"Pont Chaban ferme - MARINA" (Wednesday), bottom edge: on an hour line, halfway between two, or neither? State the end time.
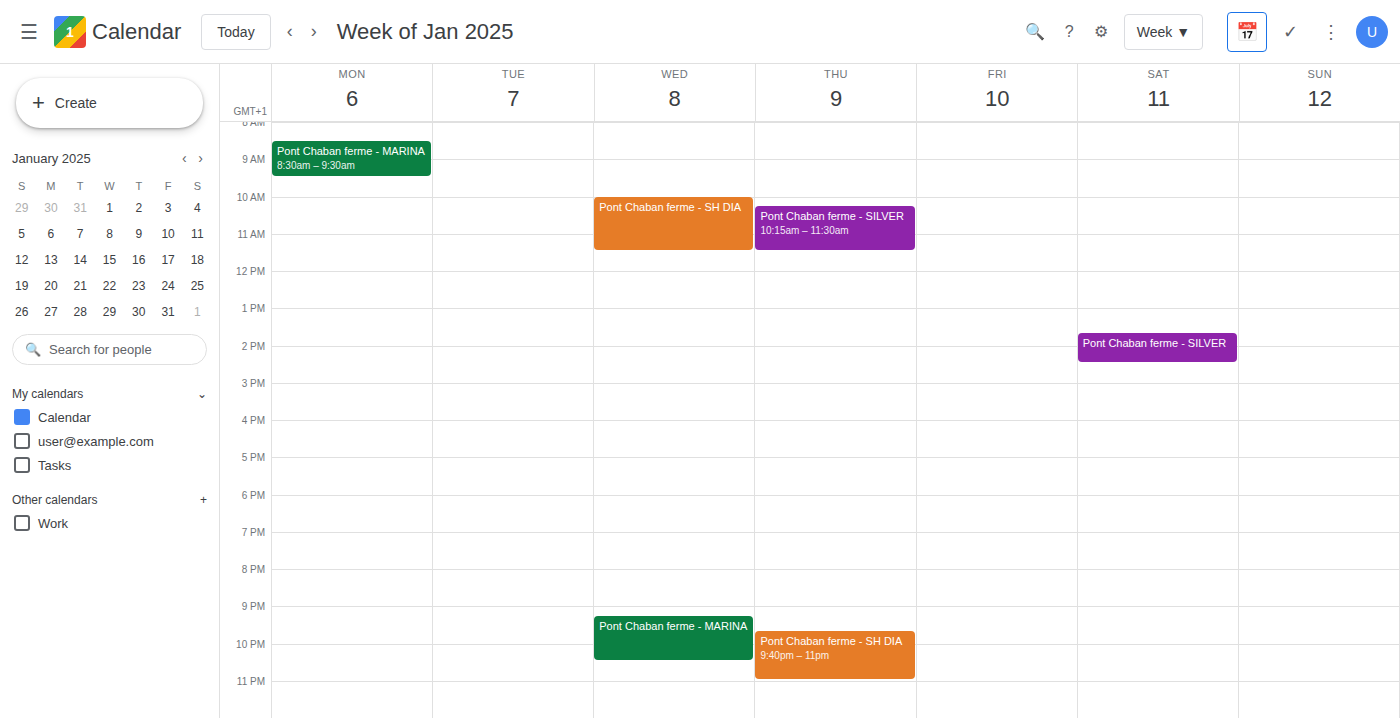
10:30 PM -- halfway between the 10 PM and 11 PM lines.